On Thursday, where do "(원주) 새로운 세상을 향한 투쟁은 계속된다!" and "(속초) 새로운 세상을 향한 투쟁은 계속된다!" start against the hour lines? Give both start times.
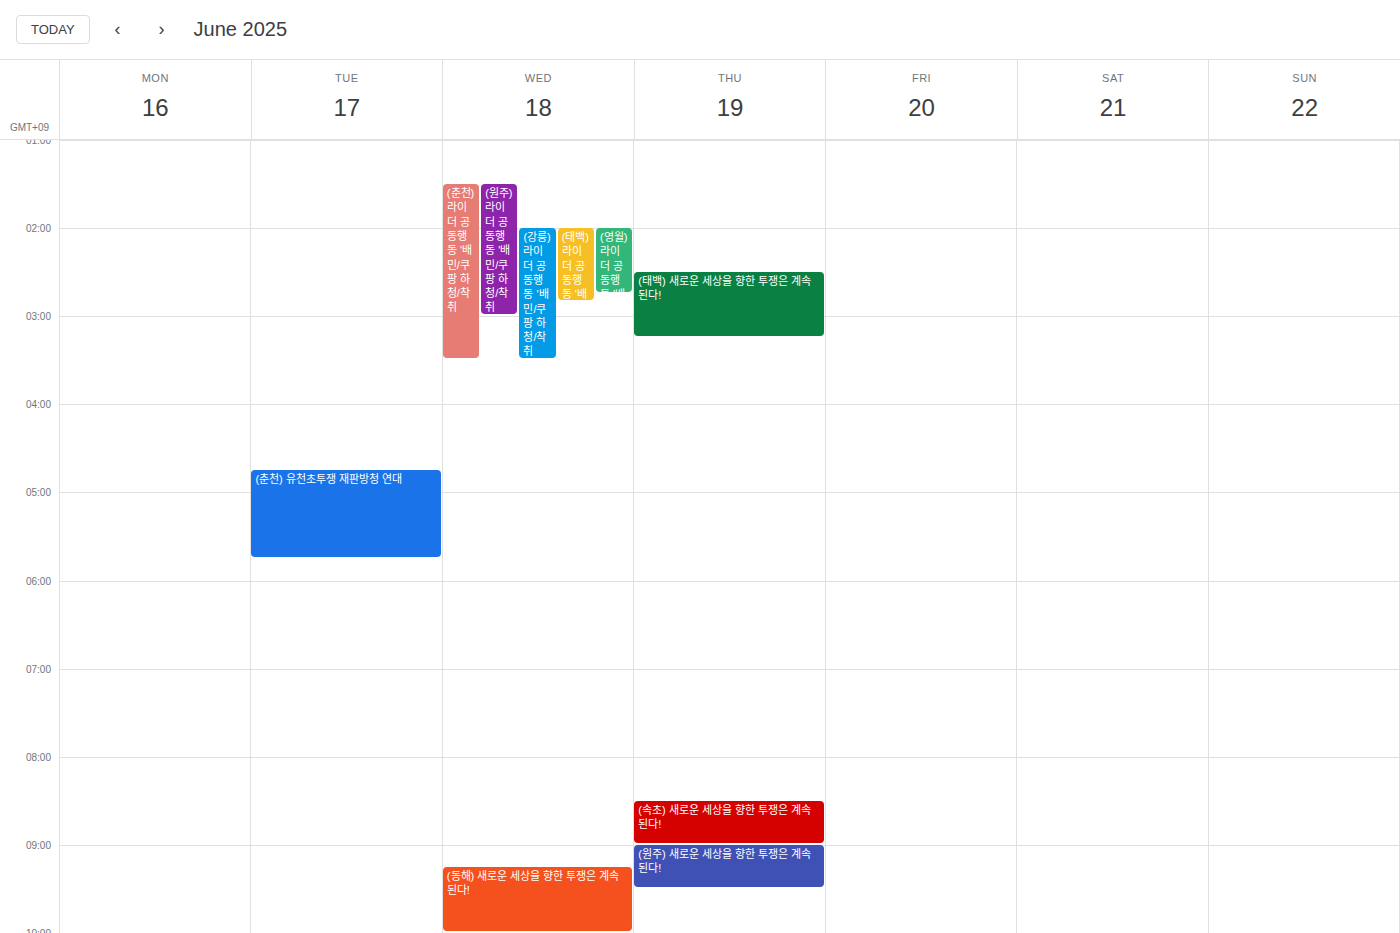
"(원주) 새로운 세상을 향한 투쟁은 계속된다!": 09:00, exactly on the 09:00 line. "(속초) 새로운 세상을 향한 투쟁은 계속된다!": 08:30, halfway between the 08:00 and 09:00 lines.